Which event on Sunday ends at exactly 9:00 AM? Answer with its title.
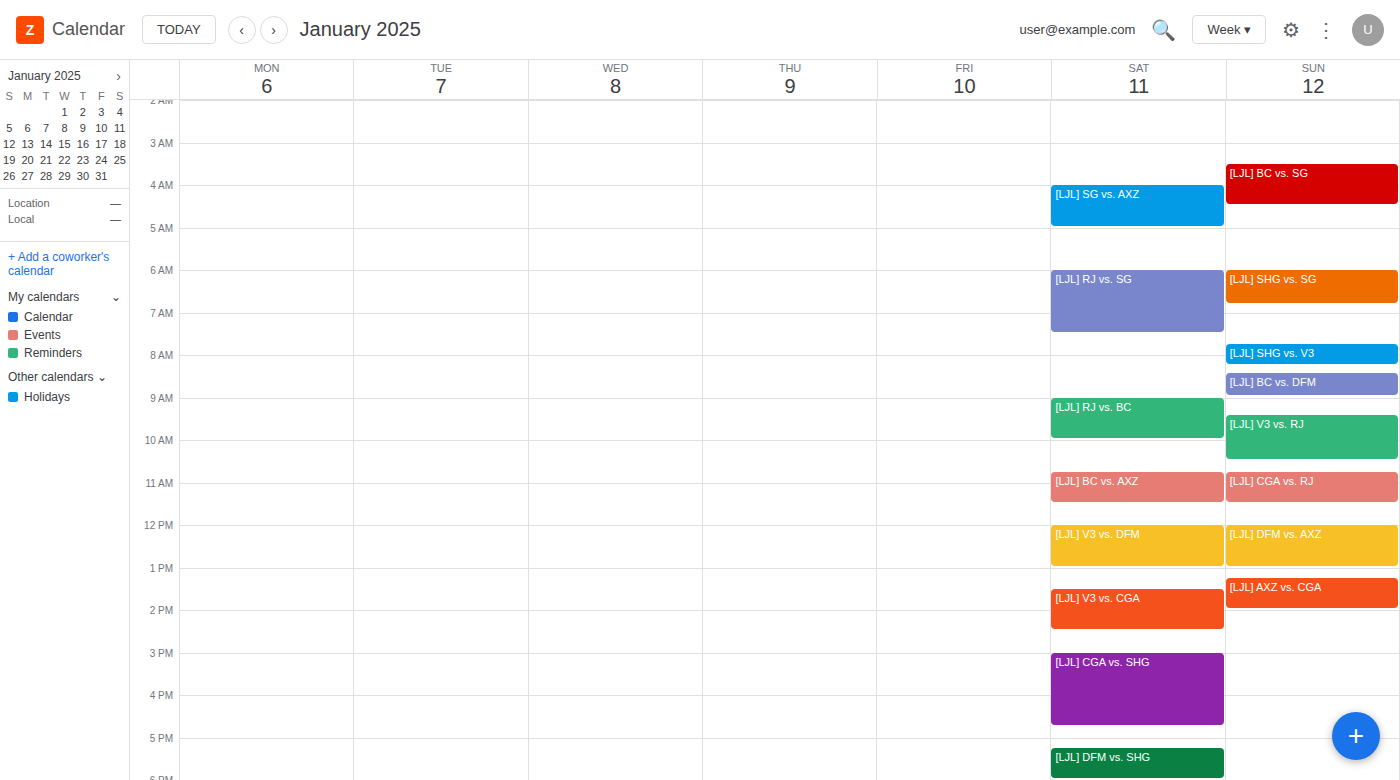
"[LJL] BC vs. DFM"